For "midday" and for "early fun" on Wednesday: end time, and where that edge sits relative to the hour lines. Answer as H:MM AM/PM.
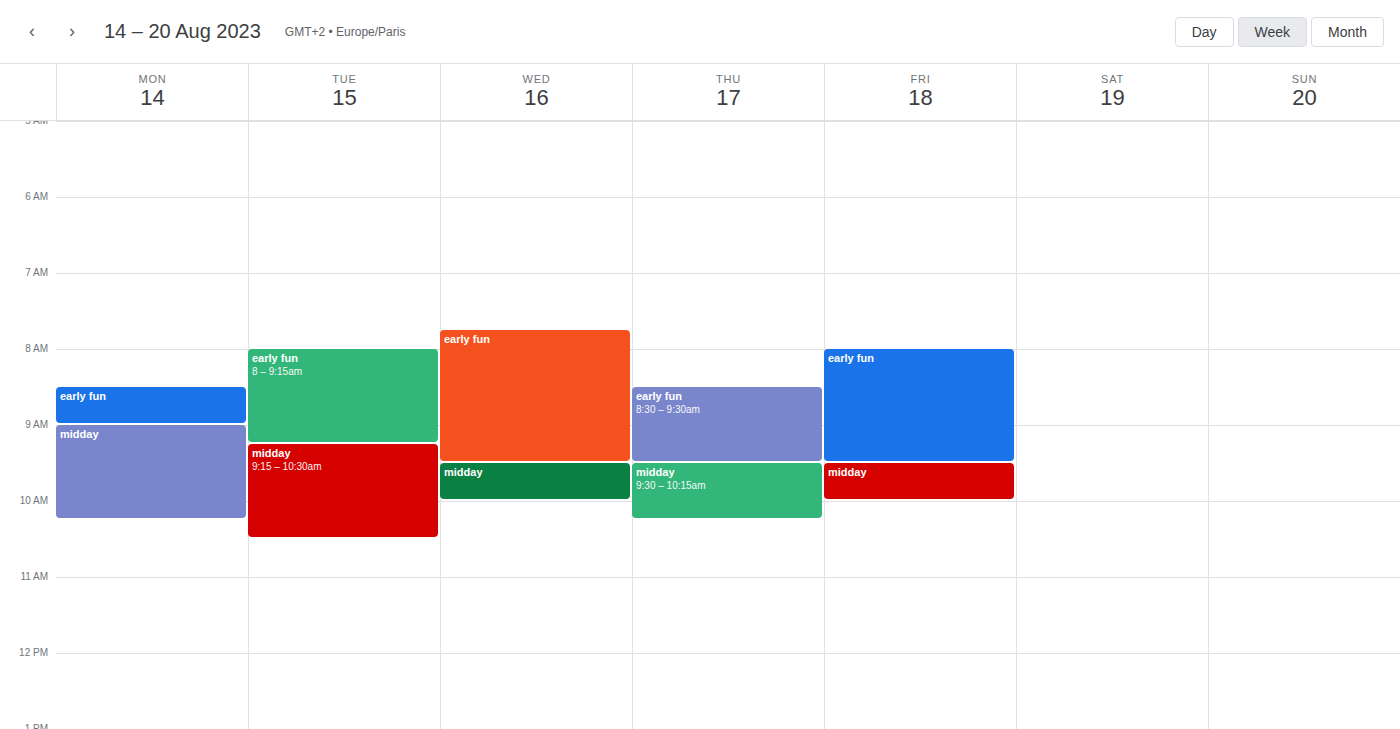
"midday": 10:00 AM, exactly on the 10 AM line. "early fun": 9:30 AM, halfway between the 9 AM and 10 AM lines.